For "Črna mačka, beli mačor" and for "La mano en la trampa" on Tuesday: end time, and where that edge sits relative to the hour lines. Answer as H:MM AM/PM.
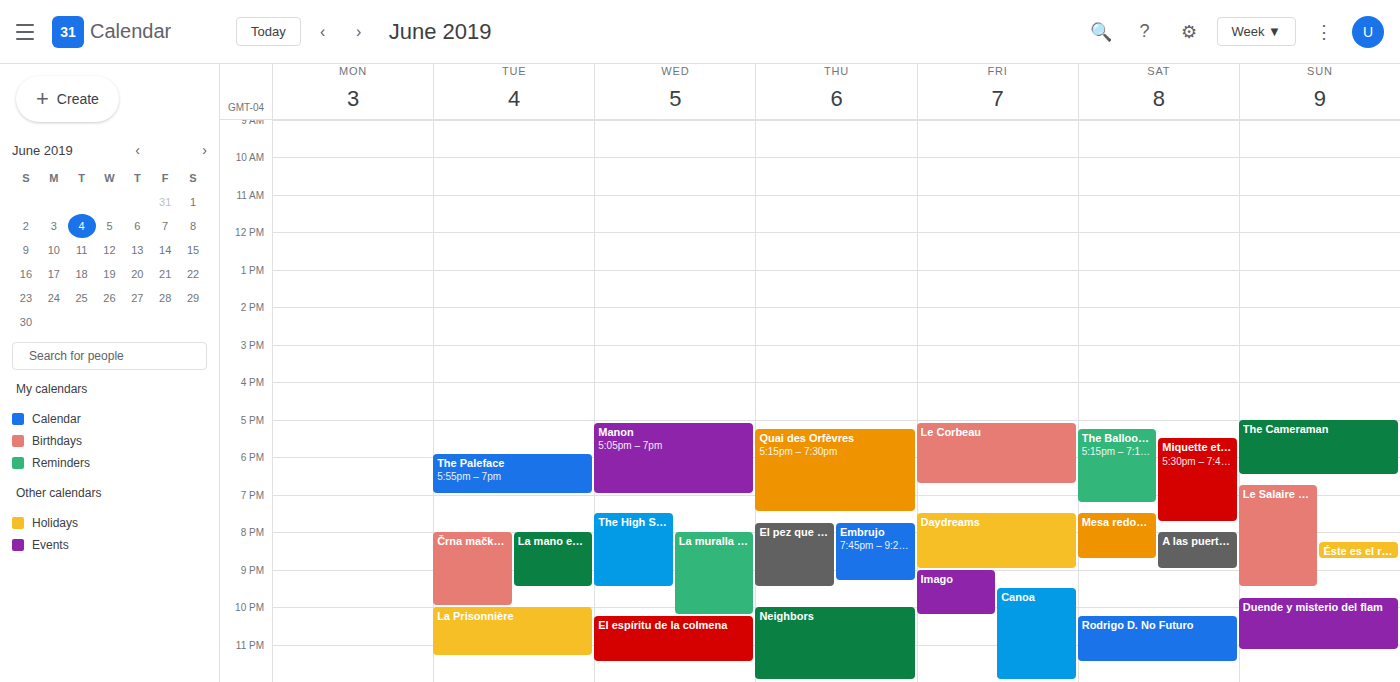
"Črna mačka, beli mačor": 10:00 PM, exactly on the 10 PM line. "La mano en la trampa": 9:30 PM, halfway between the 9 PM and 10 PM lines.